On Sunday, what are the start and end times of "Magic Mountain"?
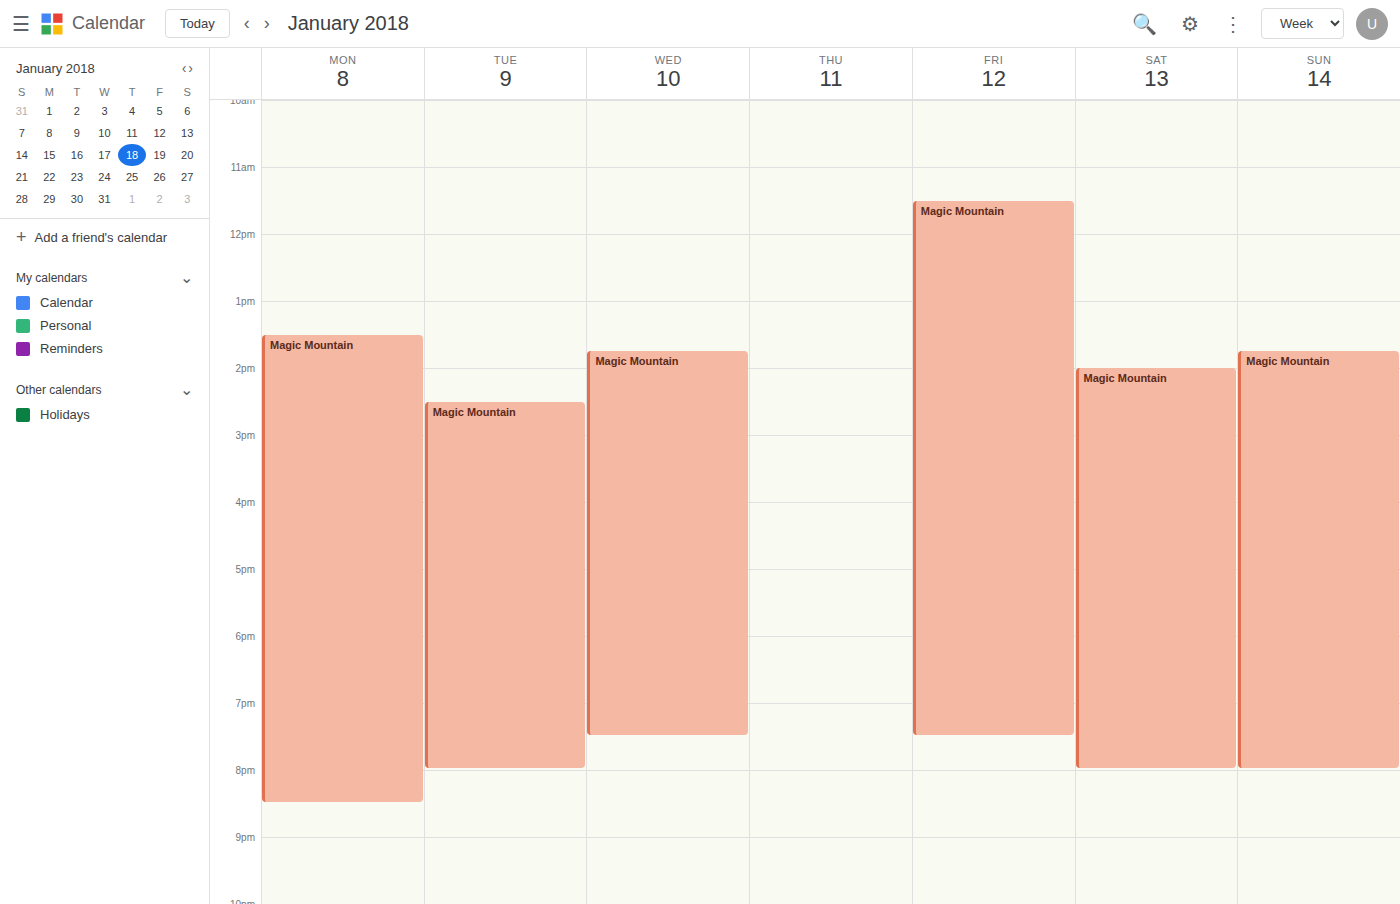
1:45 PM to 8:00 PM